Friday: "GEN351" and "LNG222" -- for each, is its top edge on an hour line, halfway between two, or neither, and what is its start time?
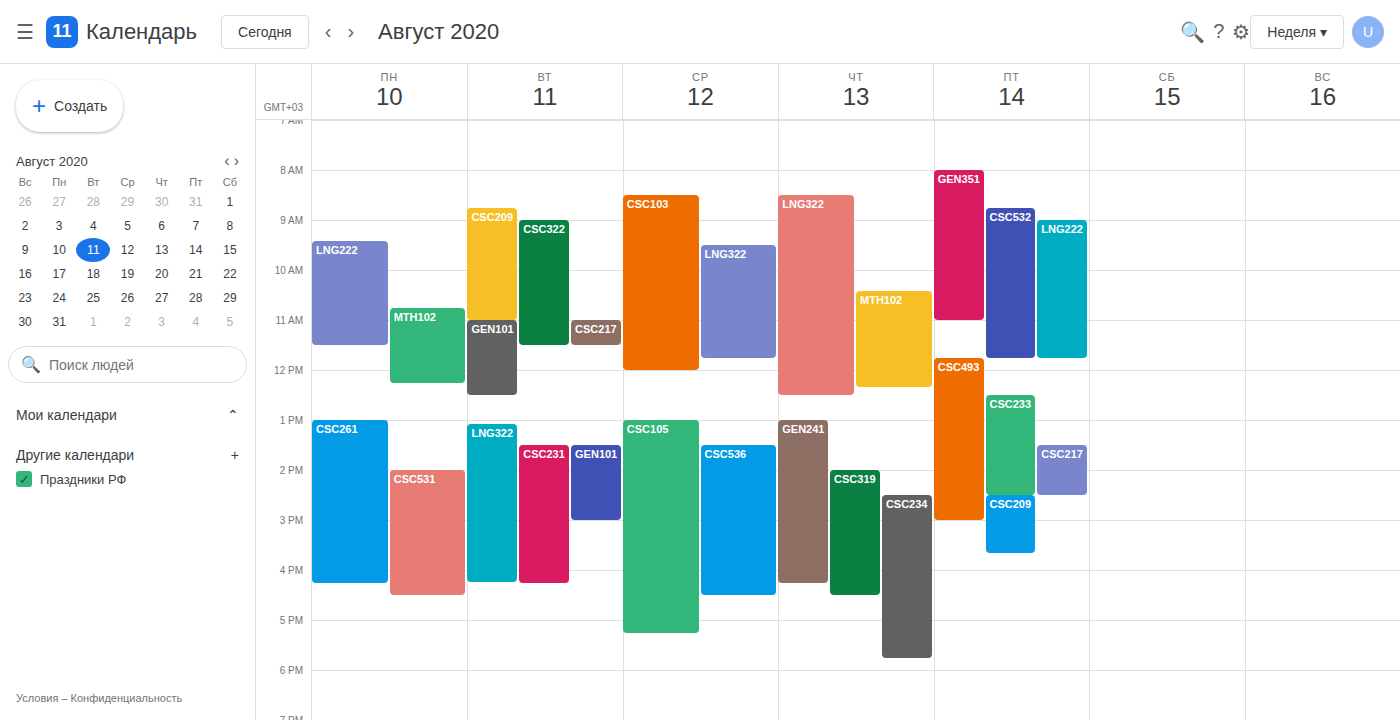
"GEN351": 8:00 AM, exactly on the 8 AM line. "LNG222": 9:00 AM, exactly on the 9 AM line.